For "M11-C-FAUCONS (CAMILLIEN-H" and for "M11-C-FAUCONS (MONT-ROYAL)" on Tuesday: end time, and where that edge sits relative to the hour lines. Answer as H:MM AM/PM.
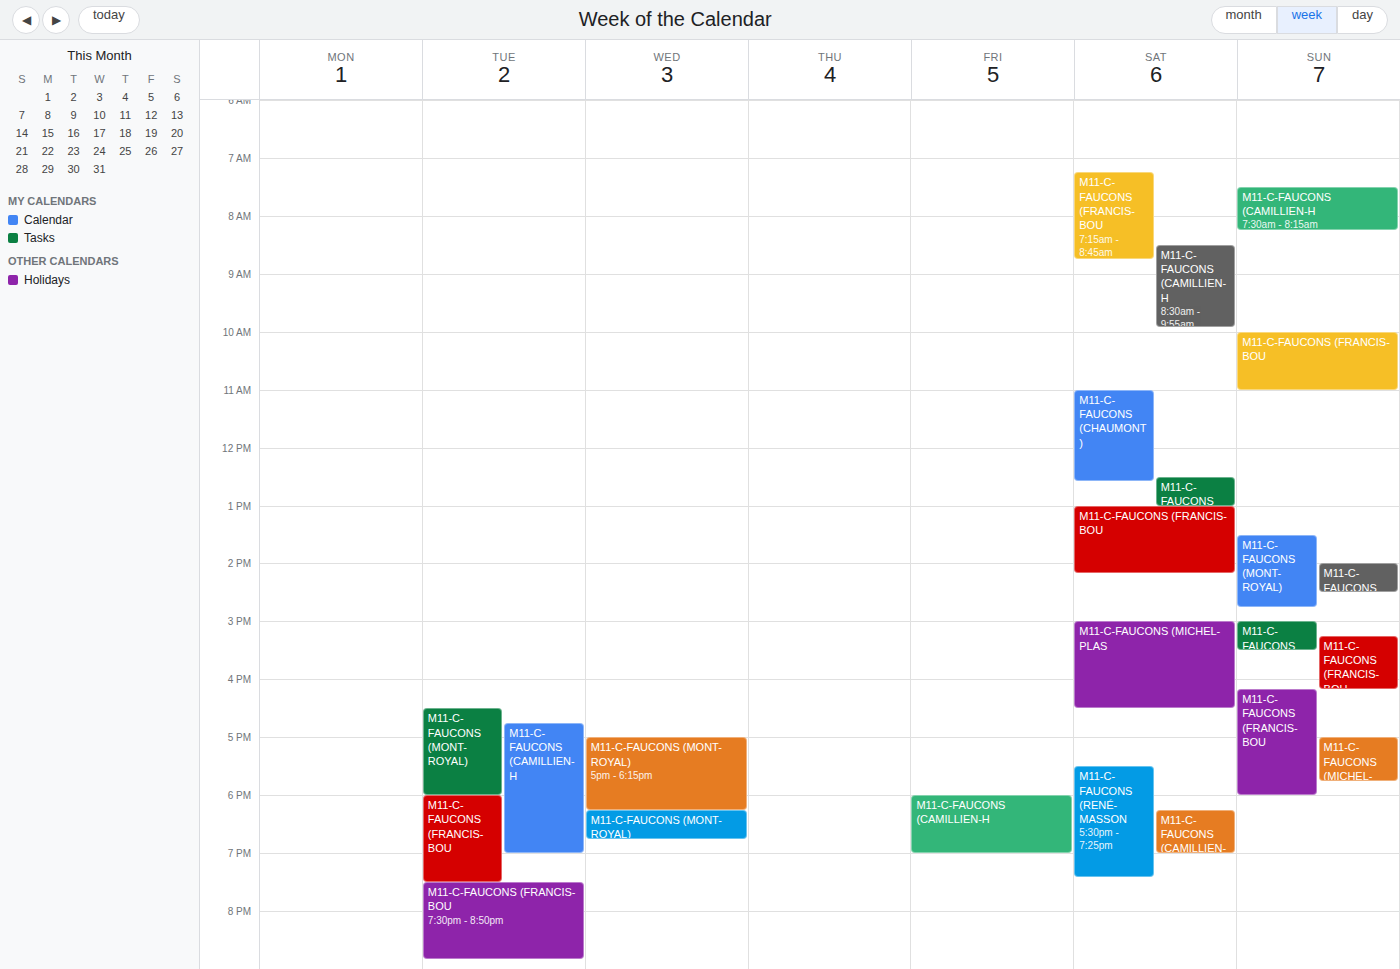
"M11-C-FAUCONS (CAMILLIEN-H": 7:00 PM, exactly on the 7 PM line. "M11-C-FAUCONS (MONT-ROYAL)": 6:00 PM, exactly on the 6 PM line.